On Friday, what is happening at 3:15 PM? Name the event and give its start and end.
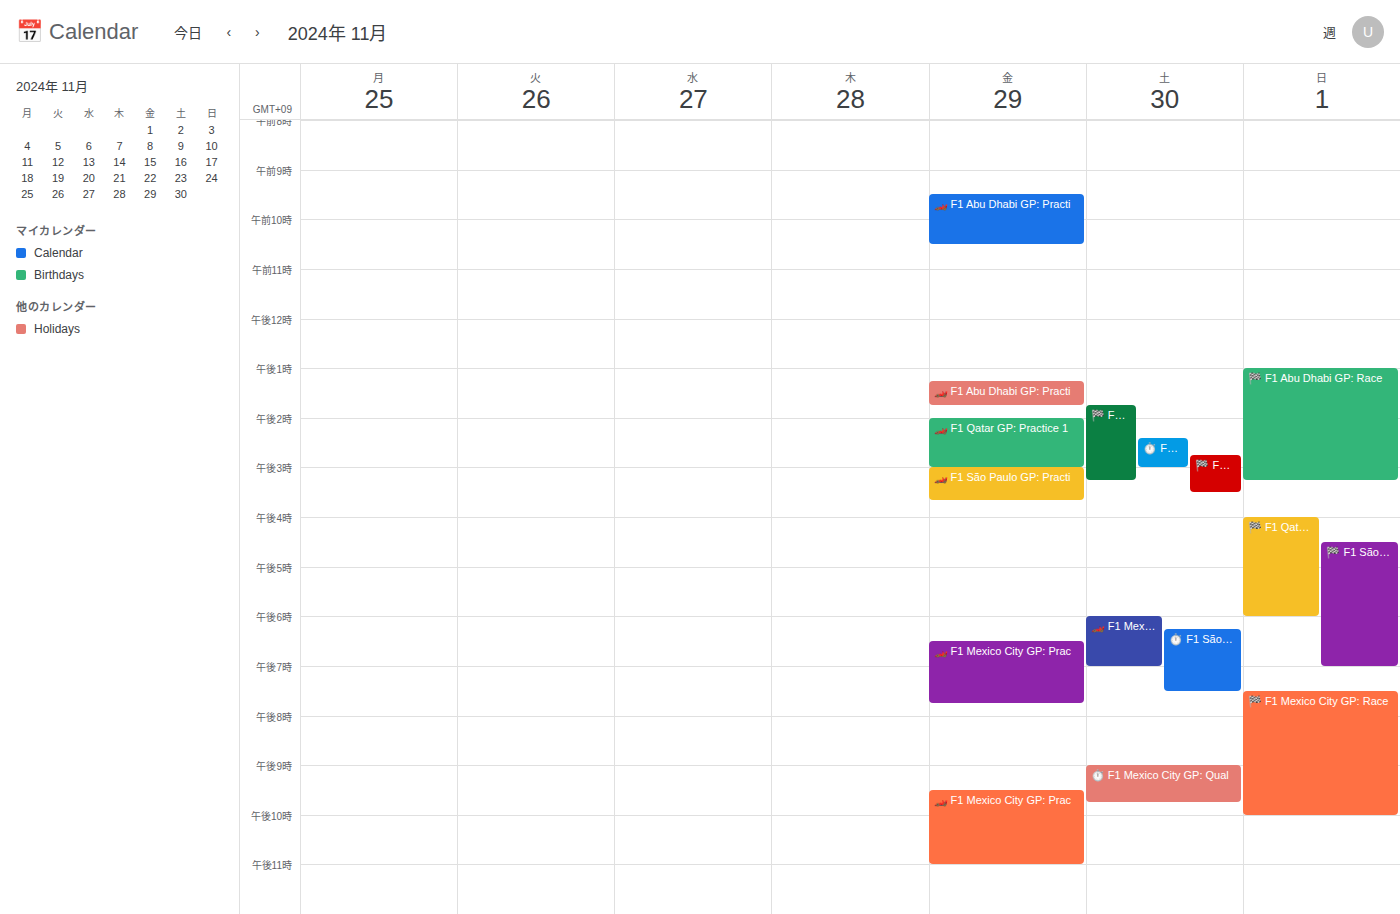
"🏎️ F1 São Paulo GP: Practi", 3:00 PM to 3:40 PM